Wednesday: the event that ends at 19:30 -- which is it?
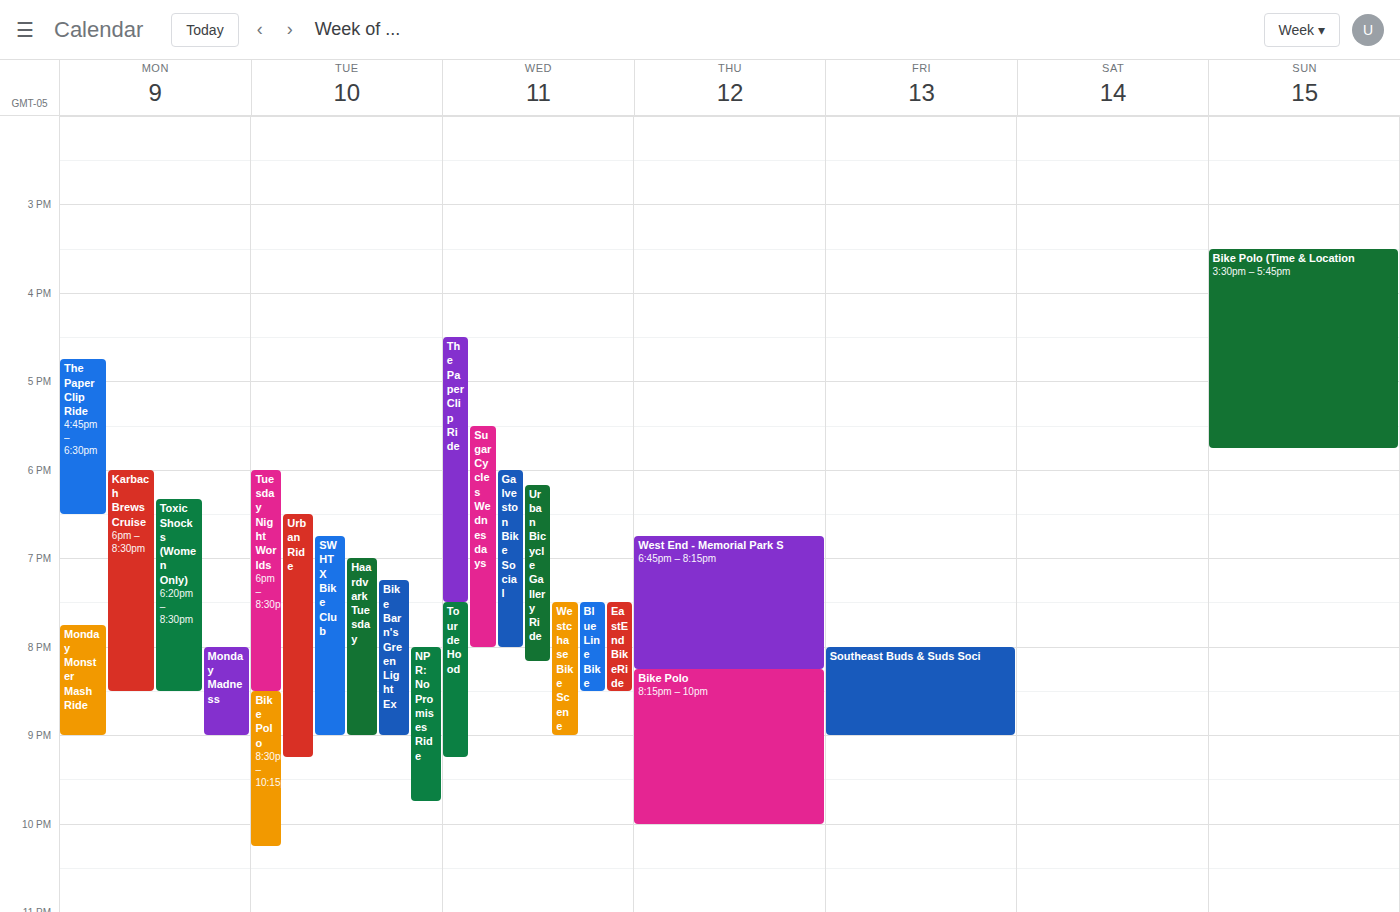
"The Paper Clip Ride"